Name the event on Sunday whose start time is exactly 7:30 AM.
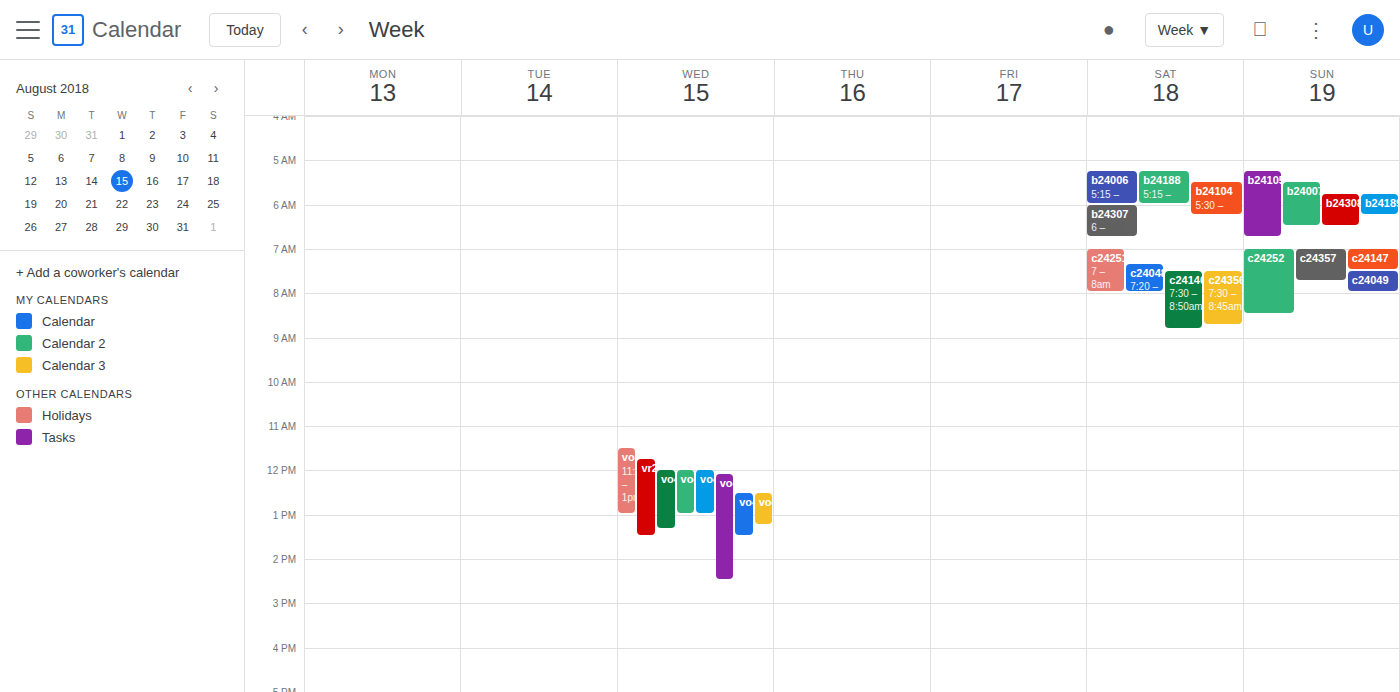
"c24049"